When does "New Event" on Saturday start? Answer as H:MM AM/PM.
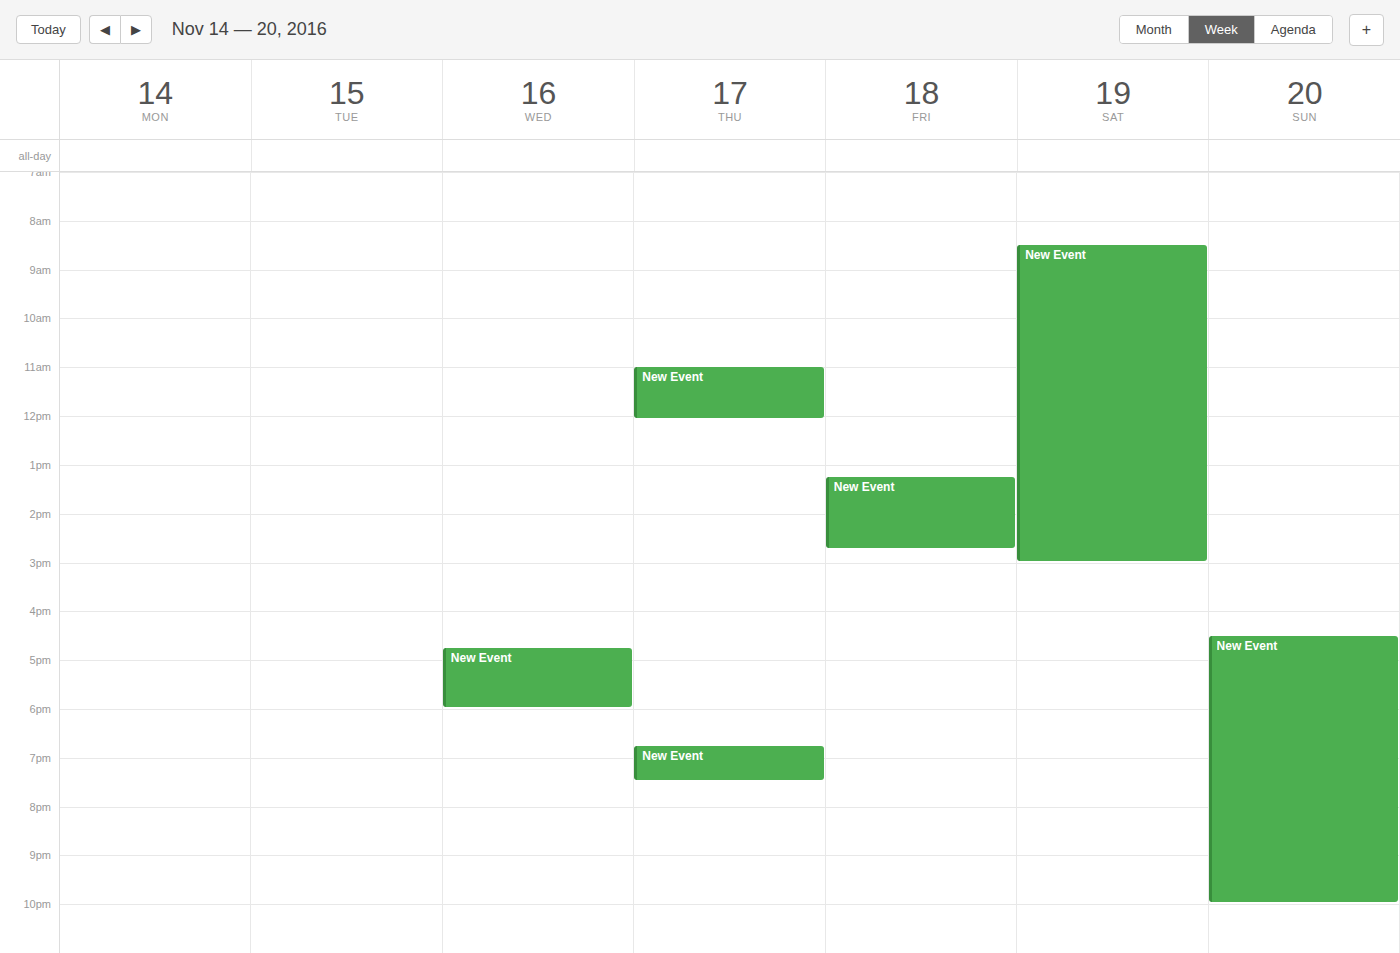
8:30 AM